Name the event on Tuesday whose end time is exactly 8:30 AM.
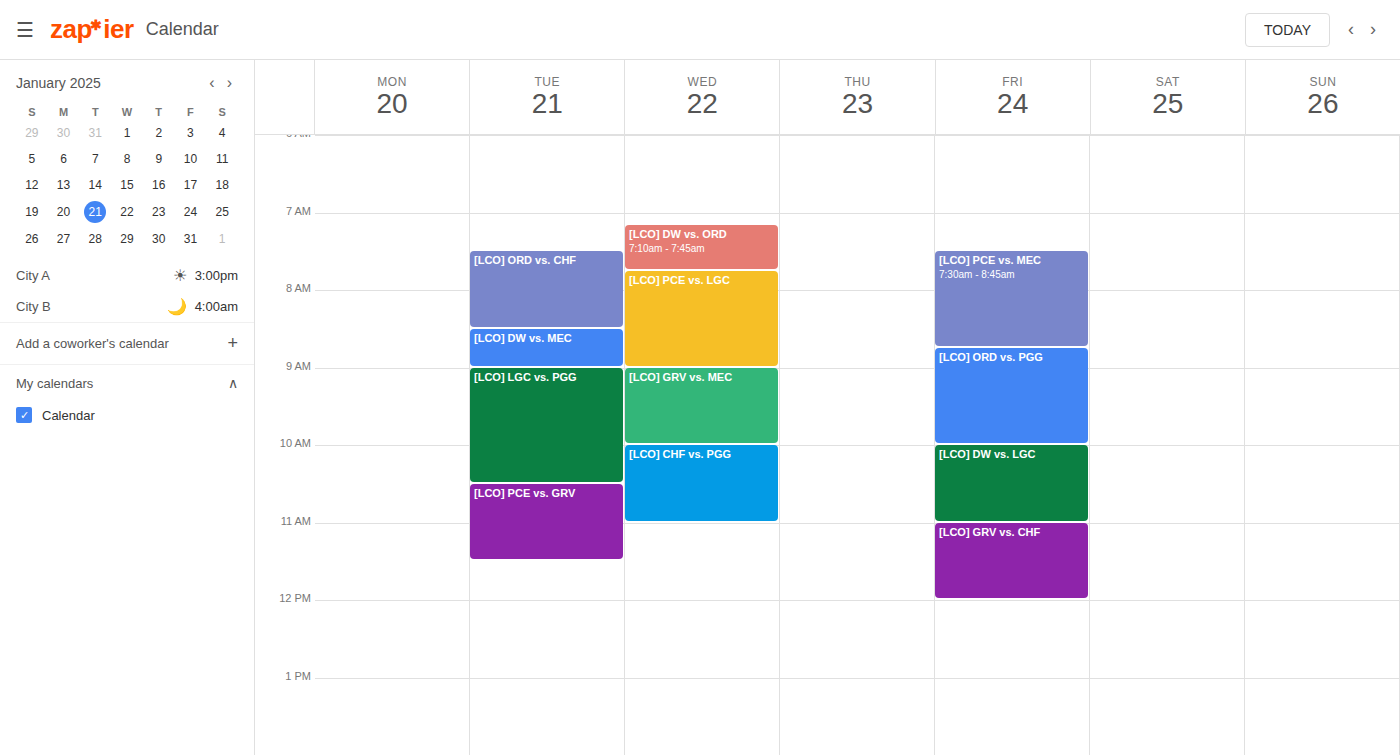
"[LCO] ORD vs. CHF"